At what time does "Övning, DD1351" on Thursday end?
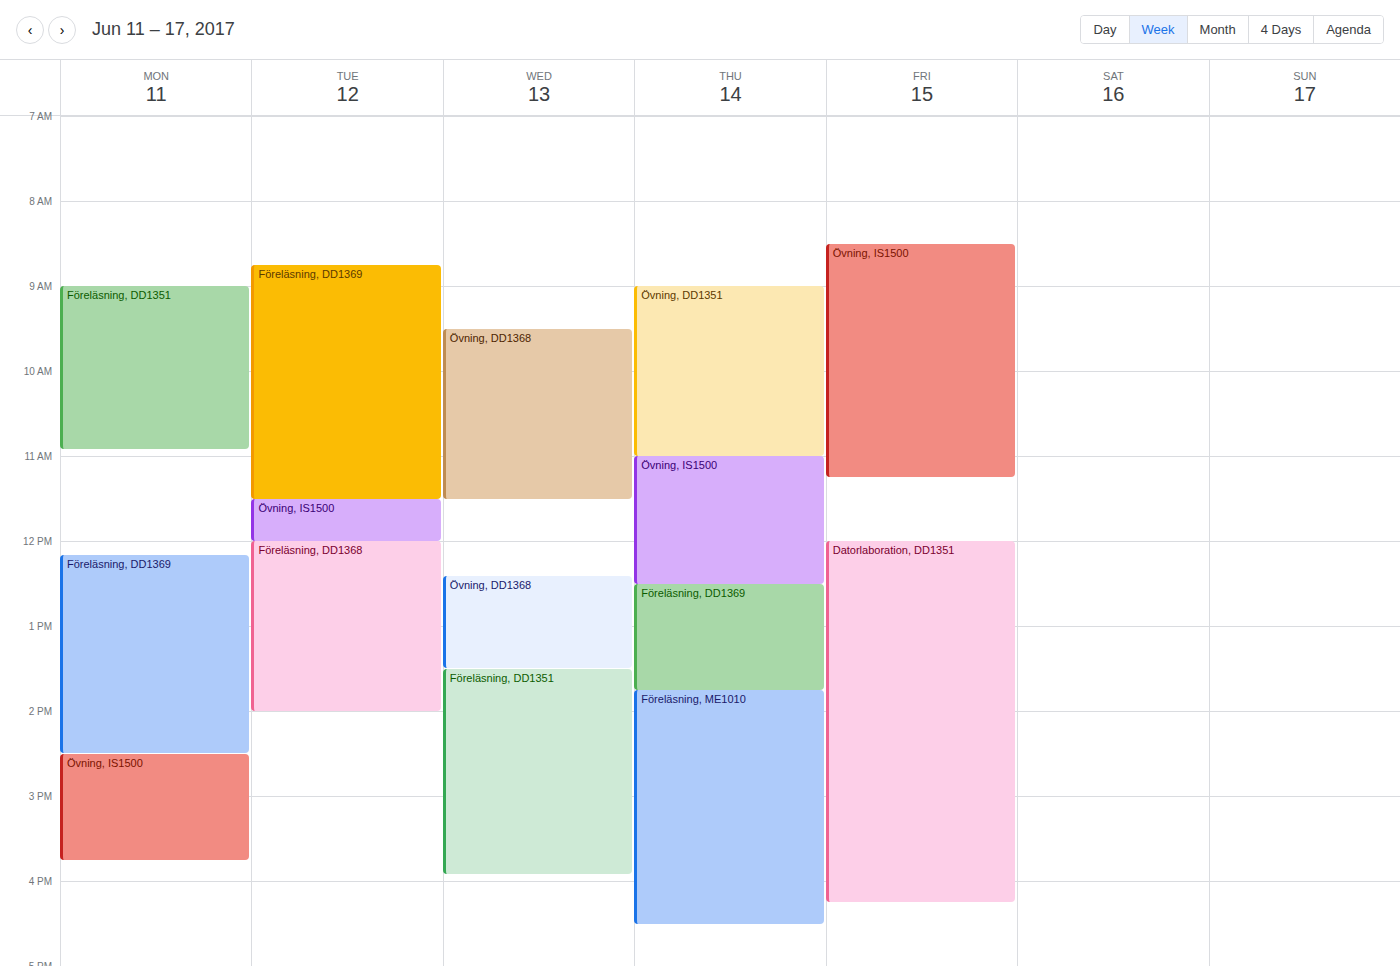
11:00 AM